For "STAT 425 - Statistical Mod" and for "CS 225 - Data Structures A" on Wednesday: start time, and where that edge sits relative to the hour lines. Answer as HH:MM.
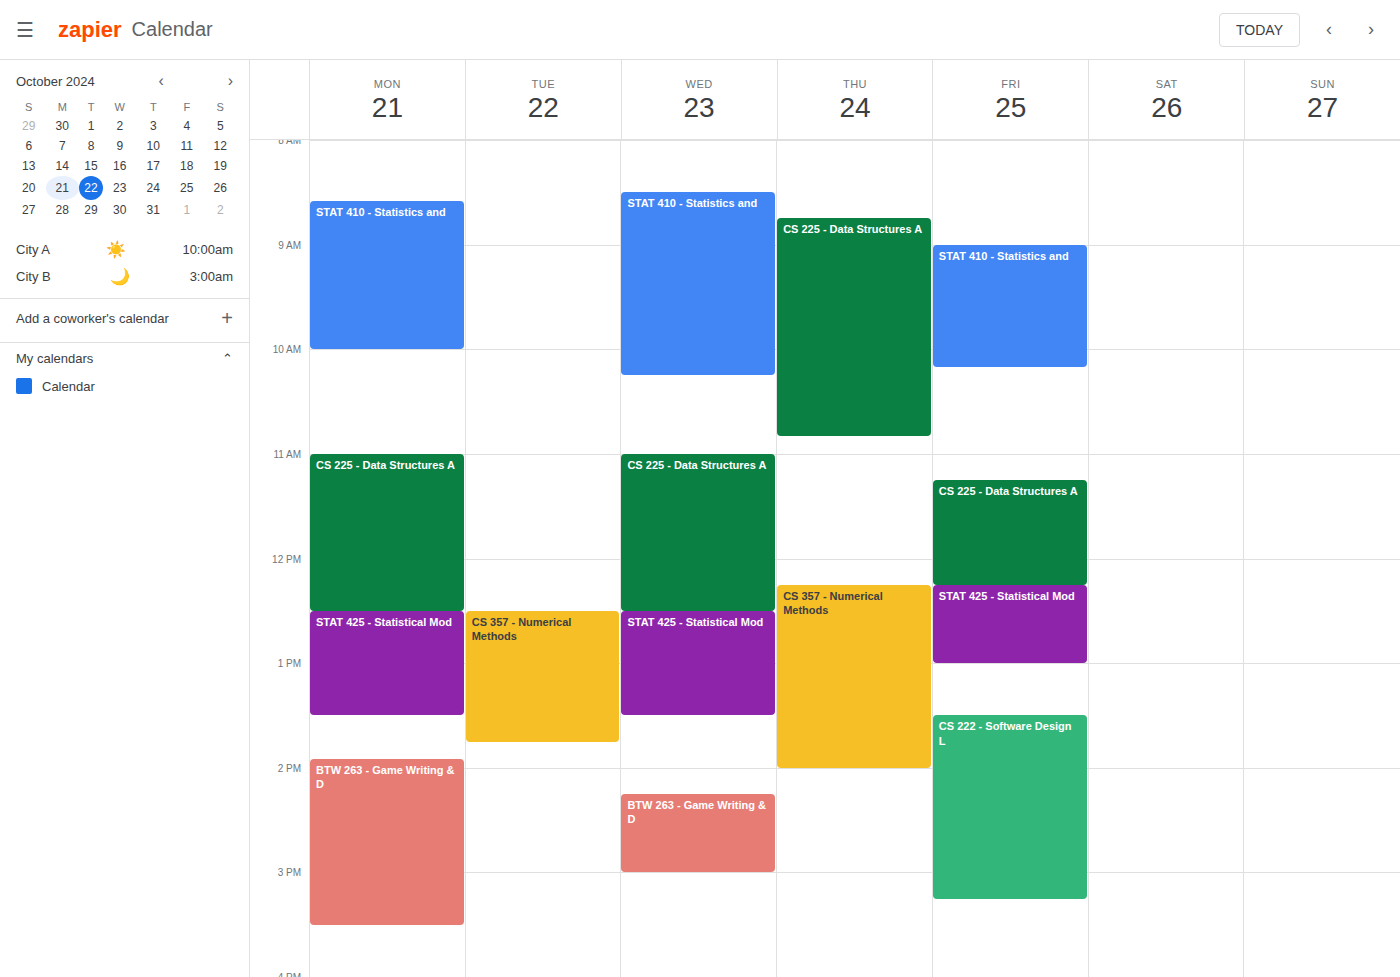
"STAT 425 - Statistical Mod": 12:30, halfway between the 12:00 and 13:00 lines. "CS 225 - Data Structures A": 11:00, exactly on the 11:00 line.